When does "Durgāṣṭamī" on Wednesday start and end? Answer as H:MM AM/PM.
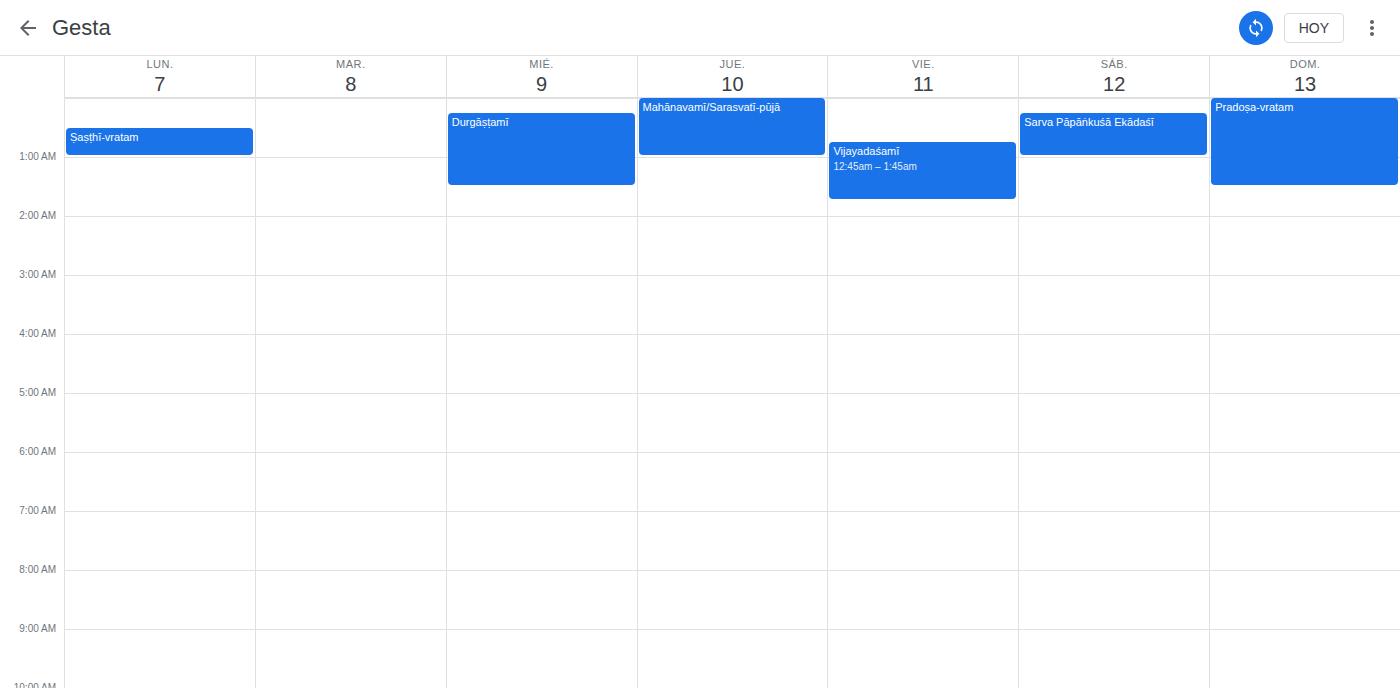
12:15 AM to 1:30 AM